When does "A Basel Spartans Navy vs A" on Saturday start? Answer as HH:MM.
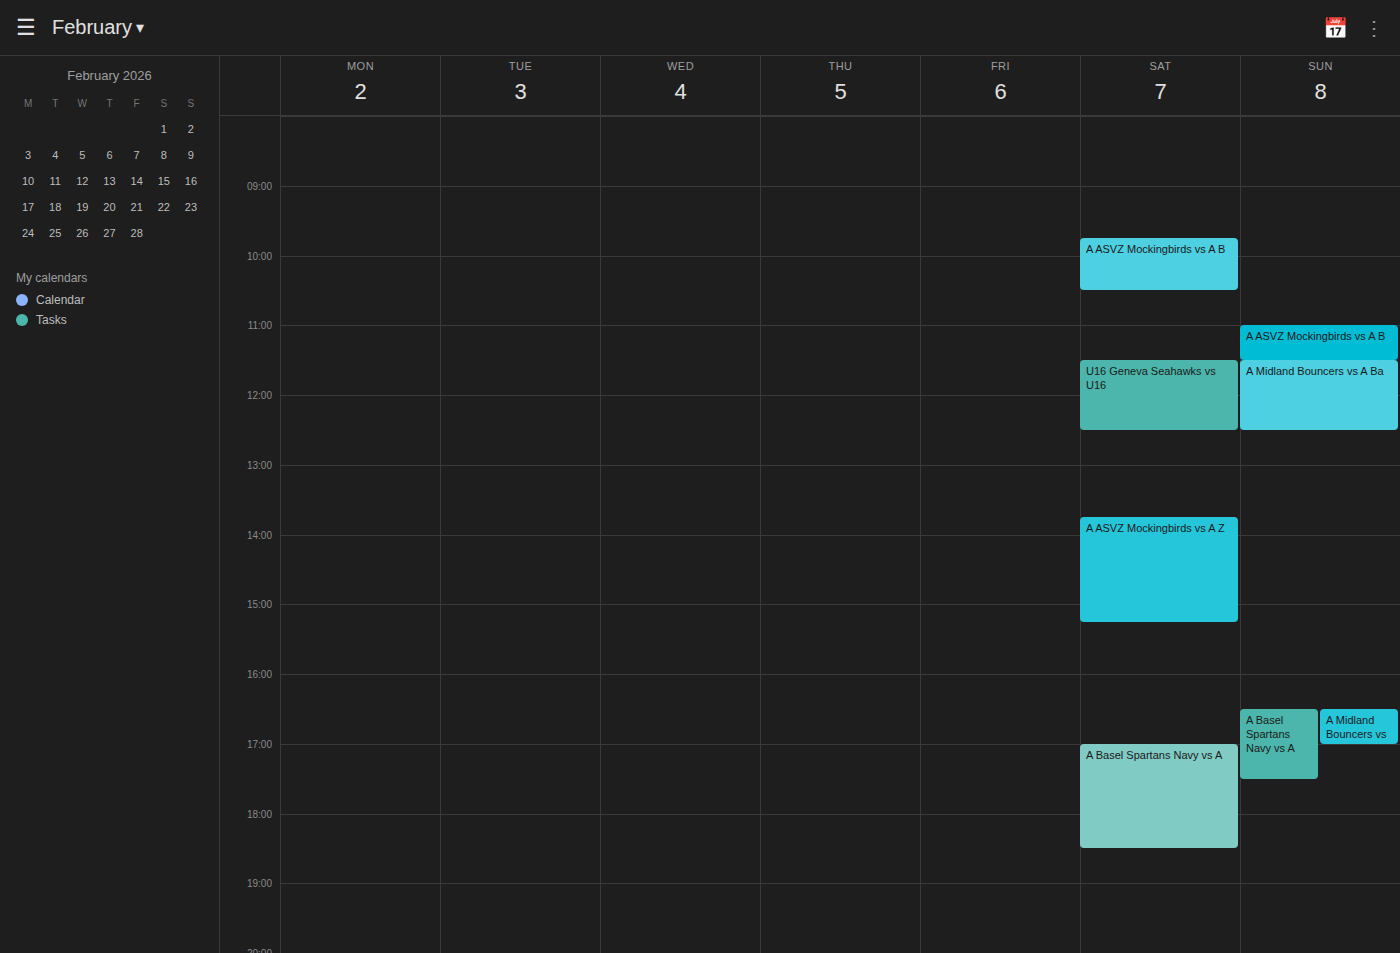
17:00